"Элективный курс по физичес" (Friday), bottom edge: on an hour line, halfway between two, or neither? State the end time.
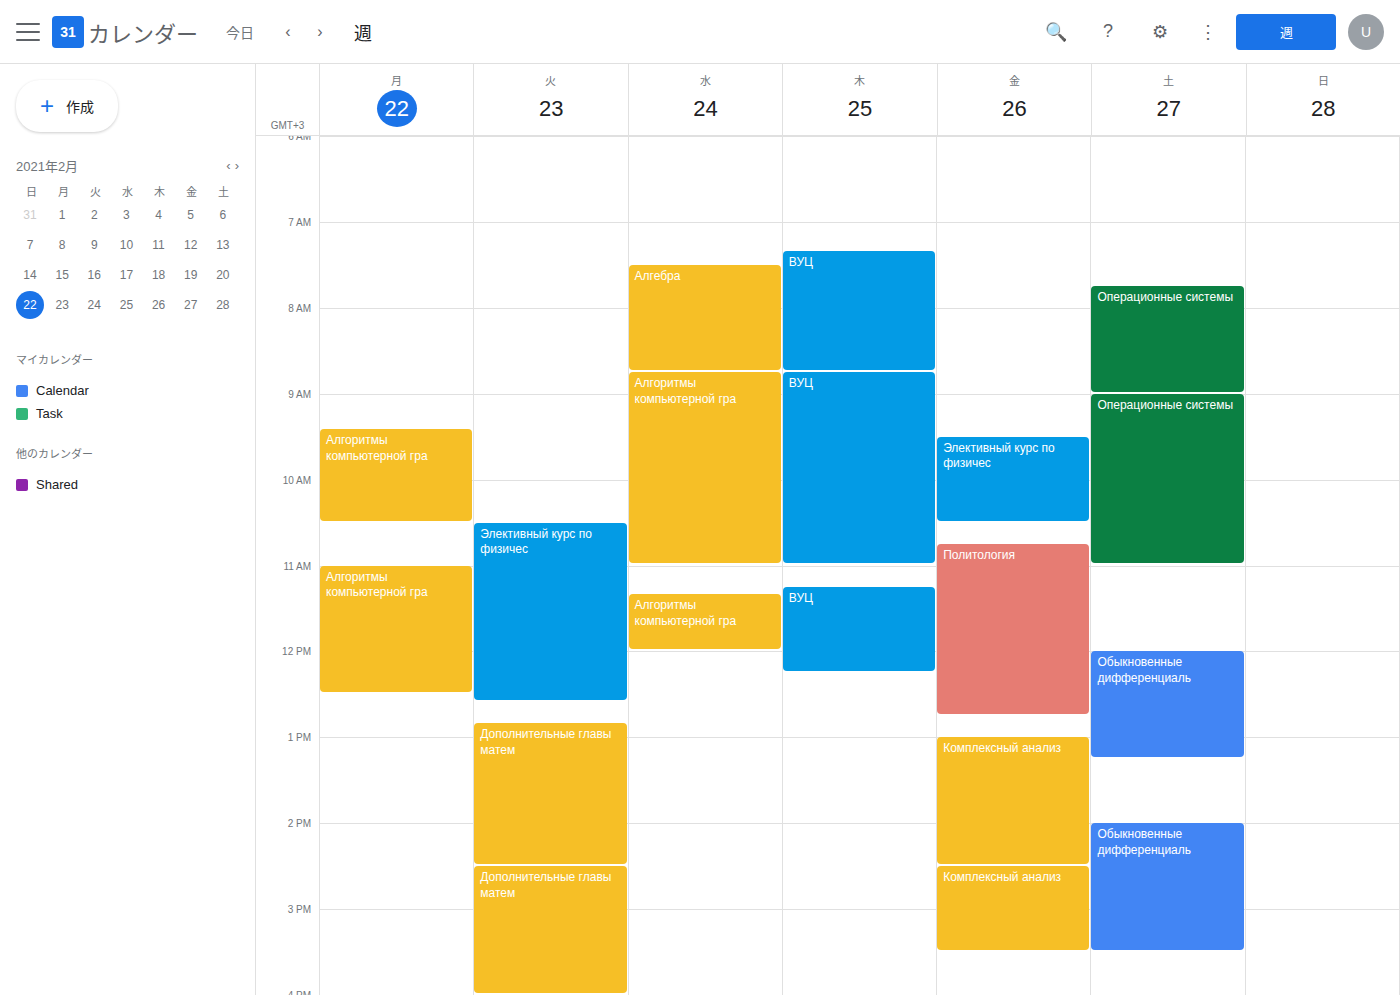
10:30 AM -- halfway between the 10 AM and 11 AM lines.